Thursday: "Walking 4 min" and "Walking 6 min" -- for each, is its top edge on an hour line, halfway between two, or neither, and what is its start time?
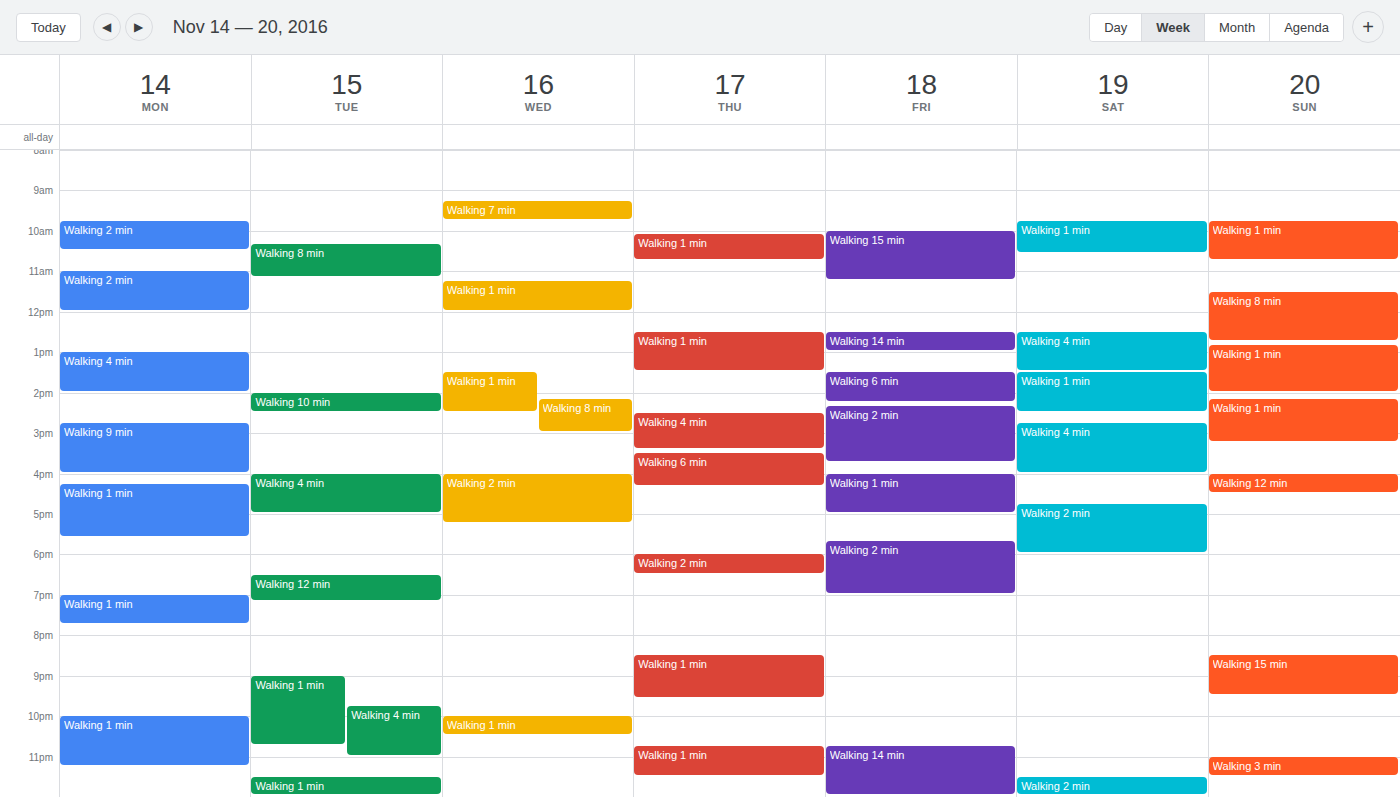
"Walking 4 min": 2:30 PM, halfway between the 2 PM and 3 PM lines. "Walking 6 min": 3:30 PM, halfway between the 3 PM and 4 PM lines.